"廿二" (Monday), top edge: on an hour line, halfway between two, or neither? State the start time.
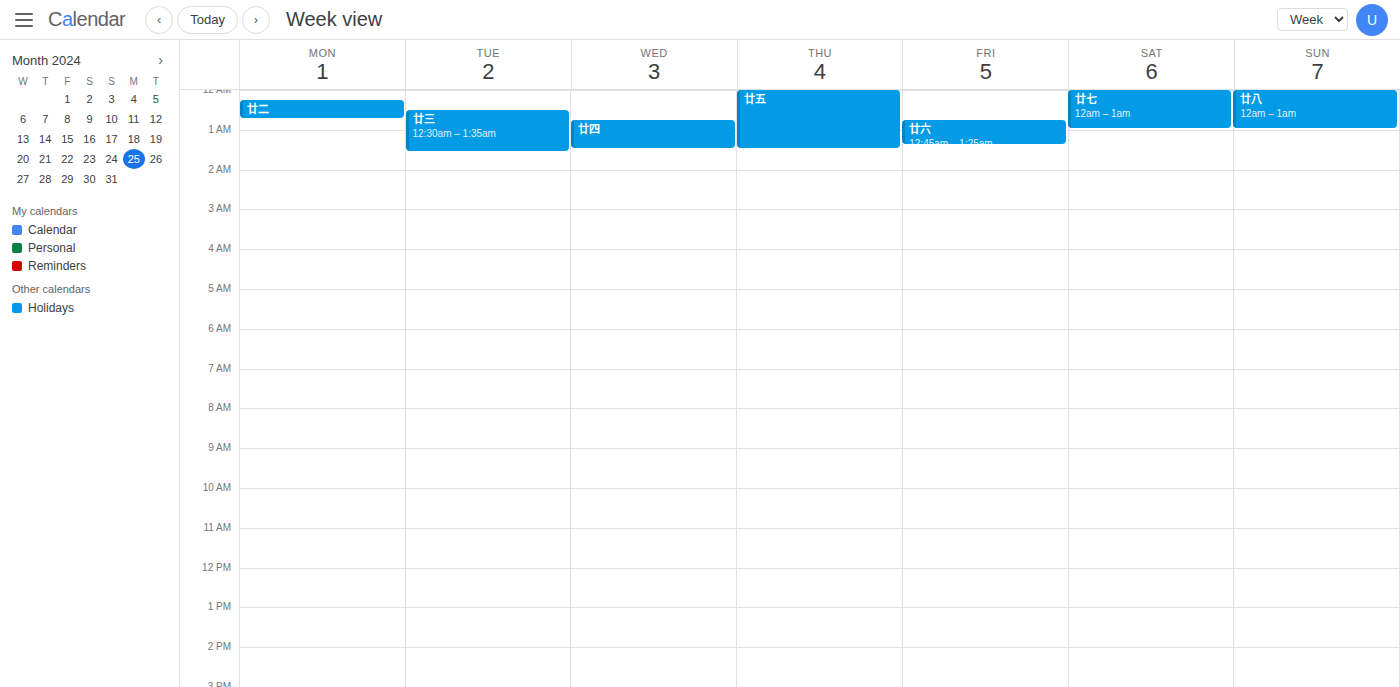
00:15 -- neither: a quarter of the way from the 00:00 line to the 01:00 line.